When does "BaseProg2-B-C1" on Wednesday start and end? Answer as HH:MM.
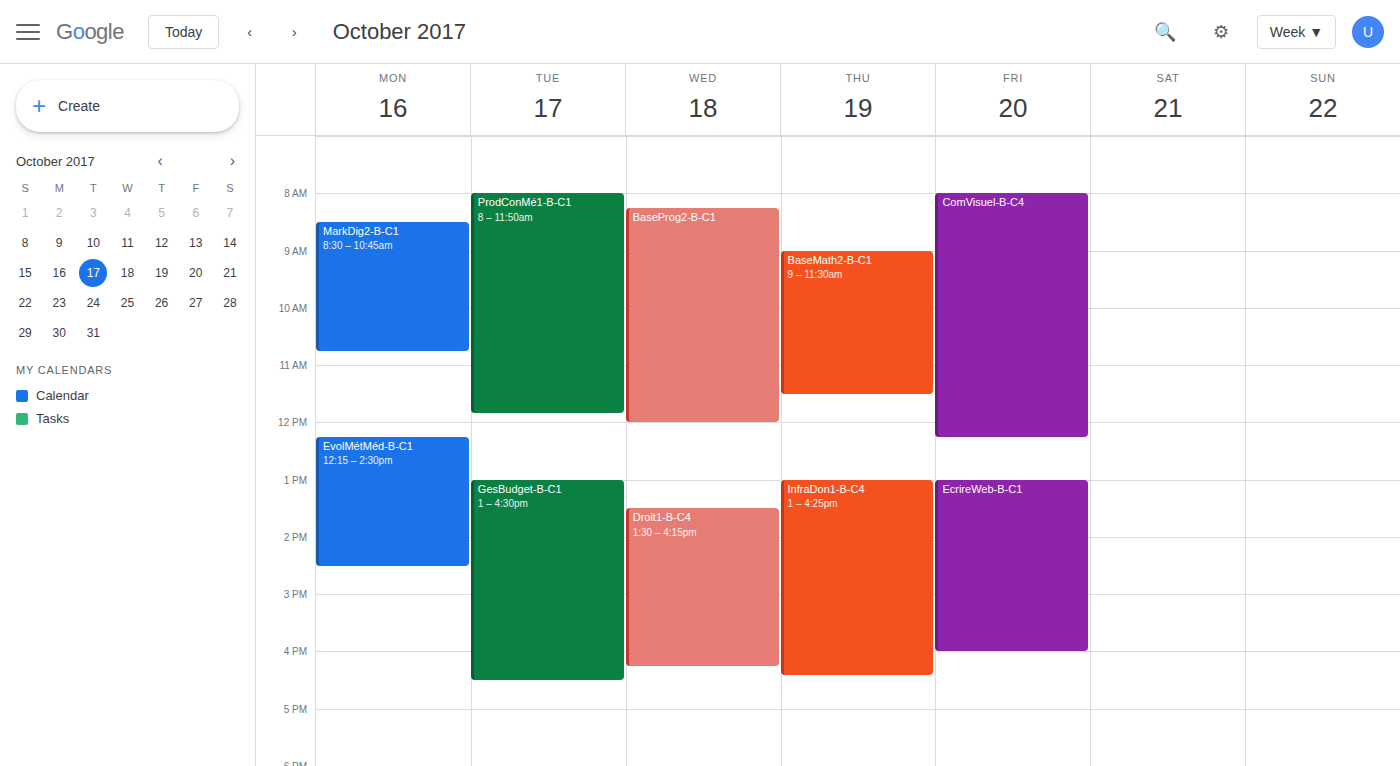
08:15 to 12:00